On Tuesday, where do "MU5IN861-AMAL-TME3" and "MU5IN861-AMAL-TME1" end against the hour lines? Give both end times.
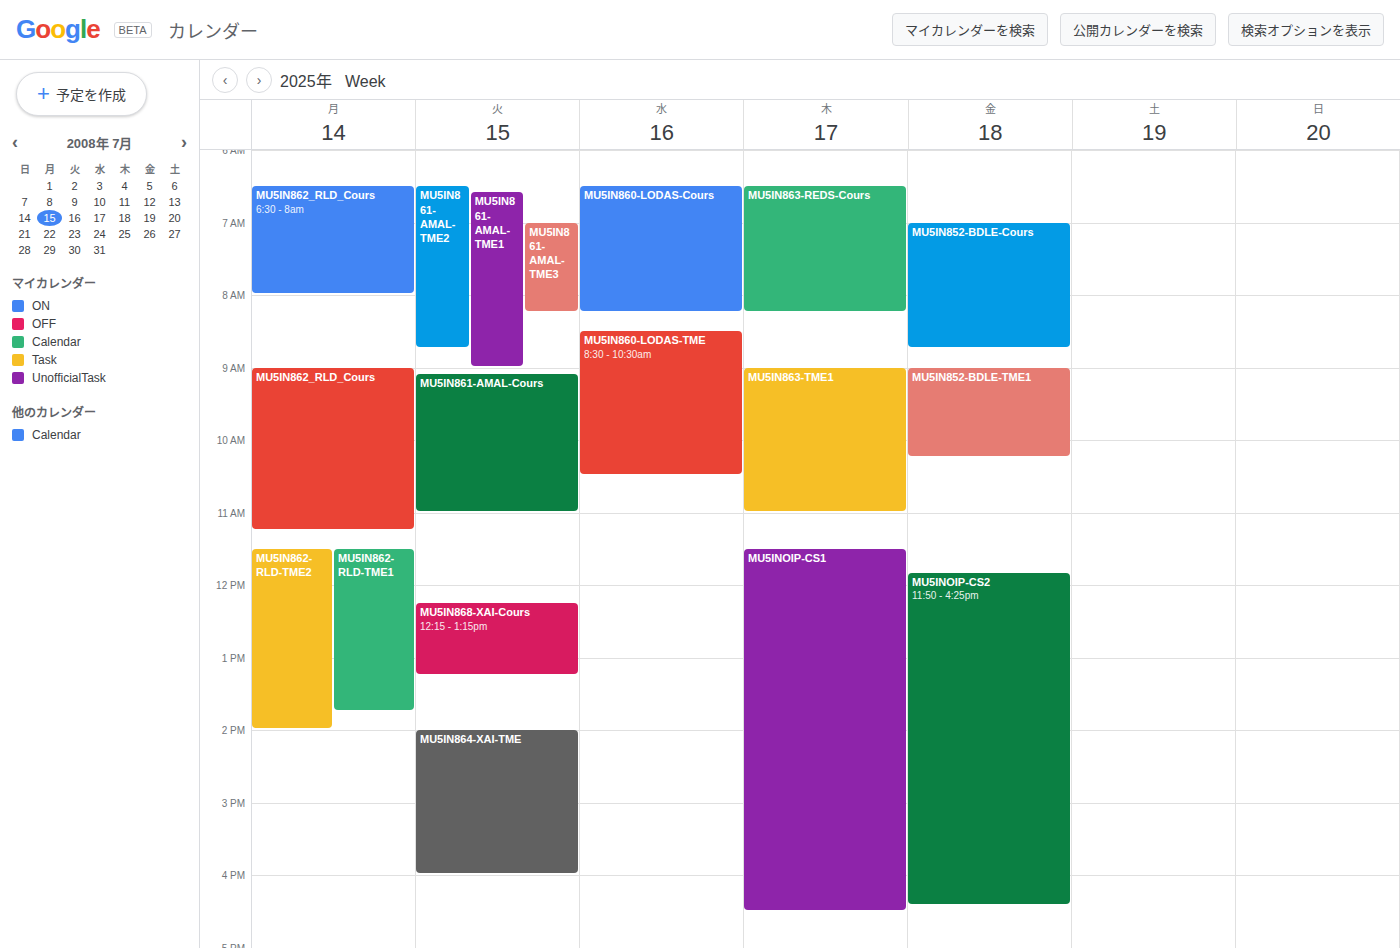
"MU5IN861-AMAL-TME3": 08:15, neither: a quarter of the way from the 08:00 line to the 09:00 line. "MU5IN861-AMAL-TME1": 09:00, exactly on the 09:00 line.